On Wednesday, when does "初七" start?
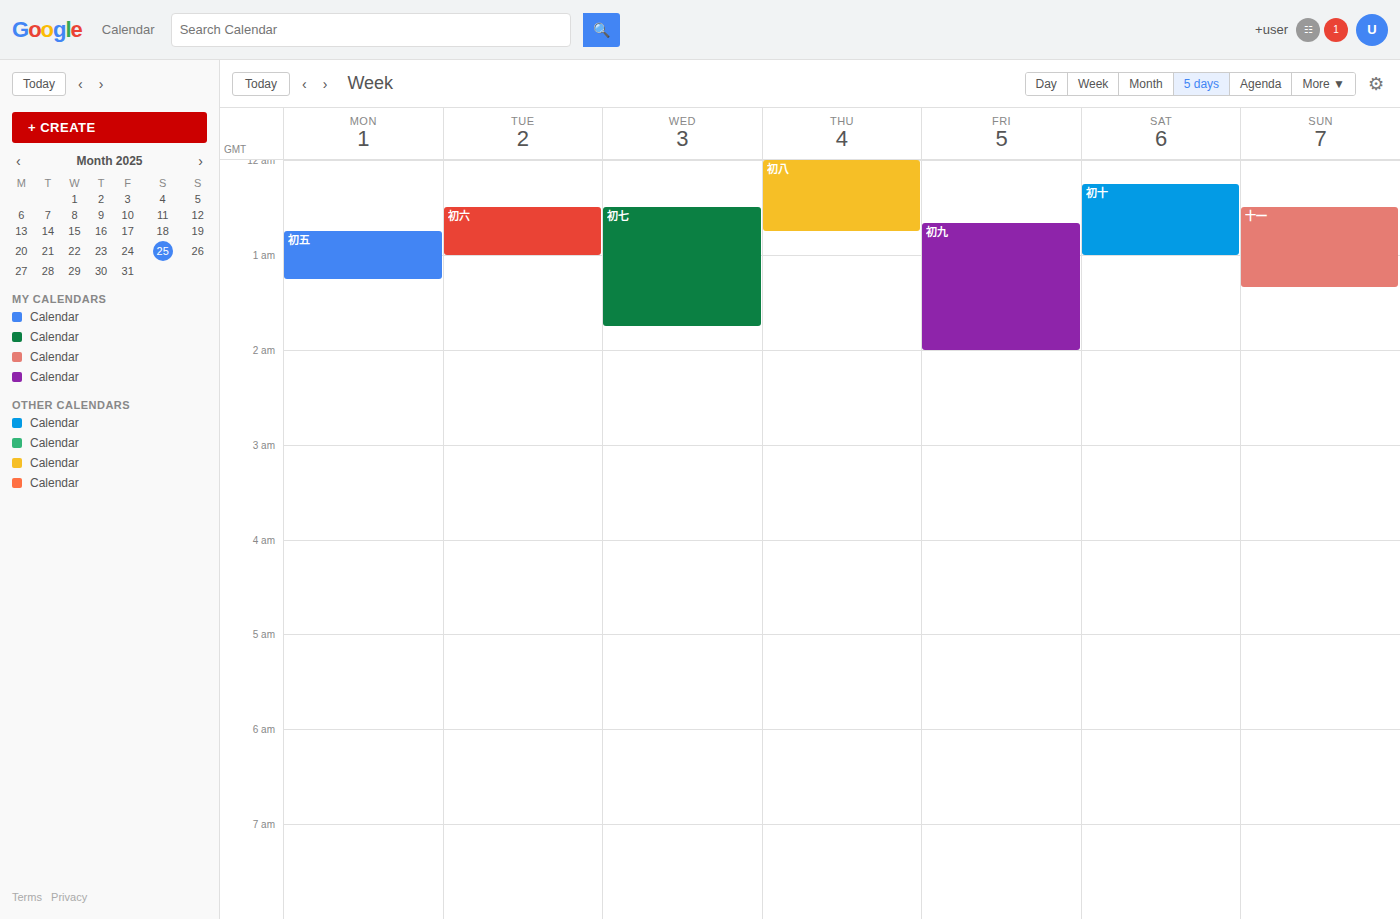
12:30 AM